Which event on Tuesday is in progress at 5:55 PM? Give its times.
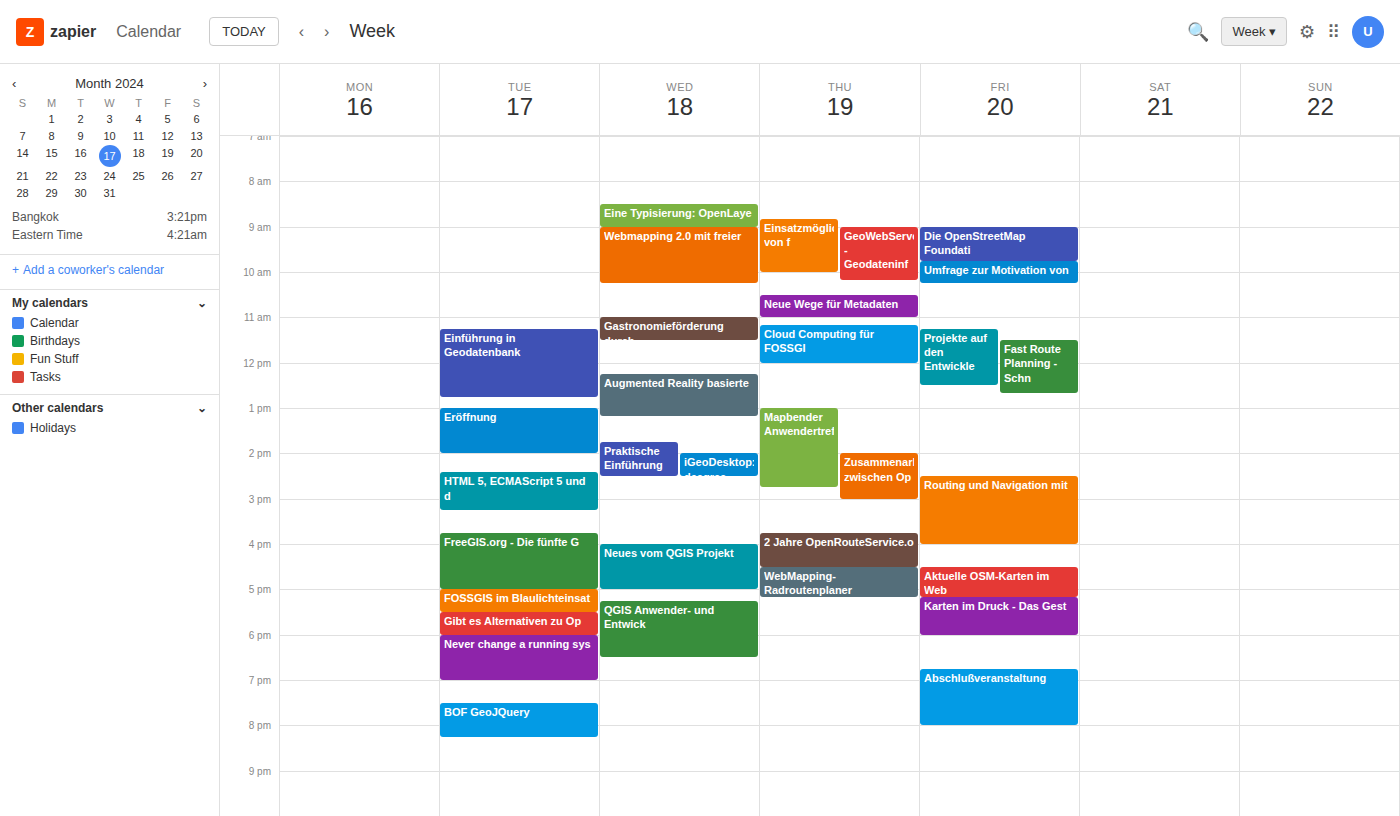
"Gibt es Alternativen zu Op", 5:30 PM to 6:00 PM